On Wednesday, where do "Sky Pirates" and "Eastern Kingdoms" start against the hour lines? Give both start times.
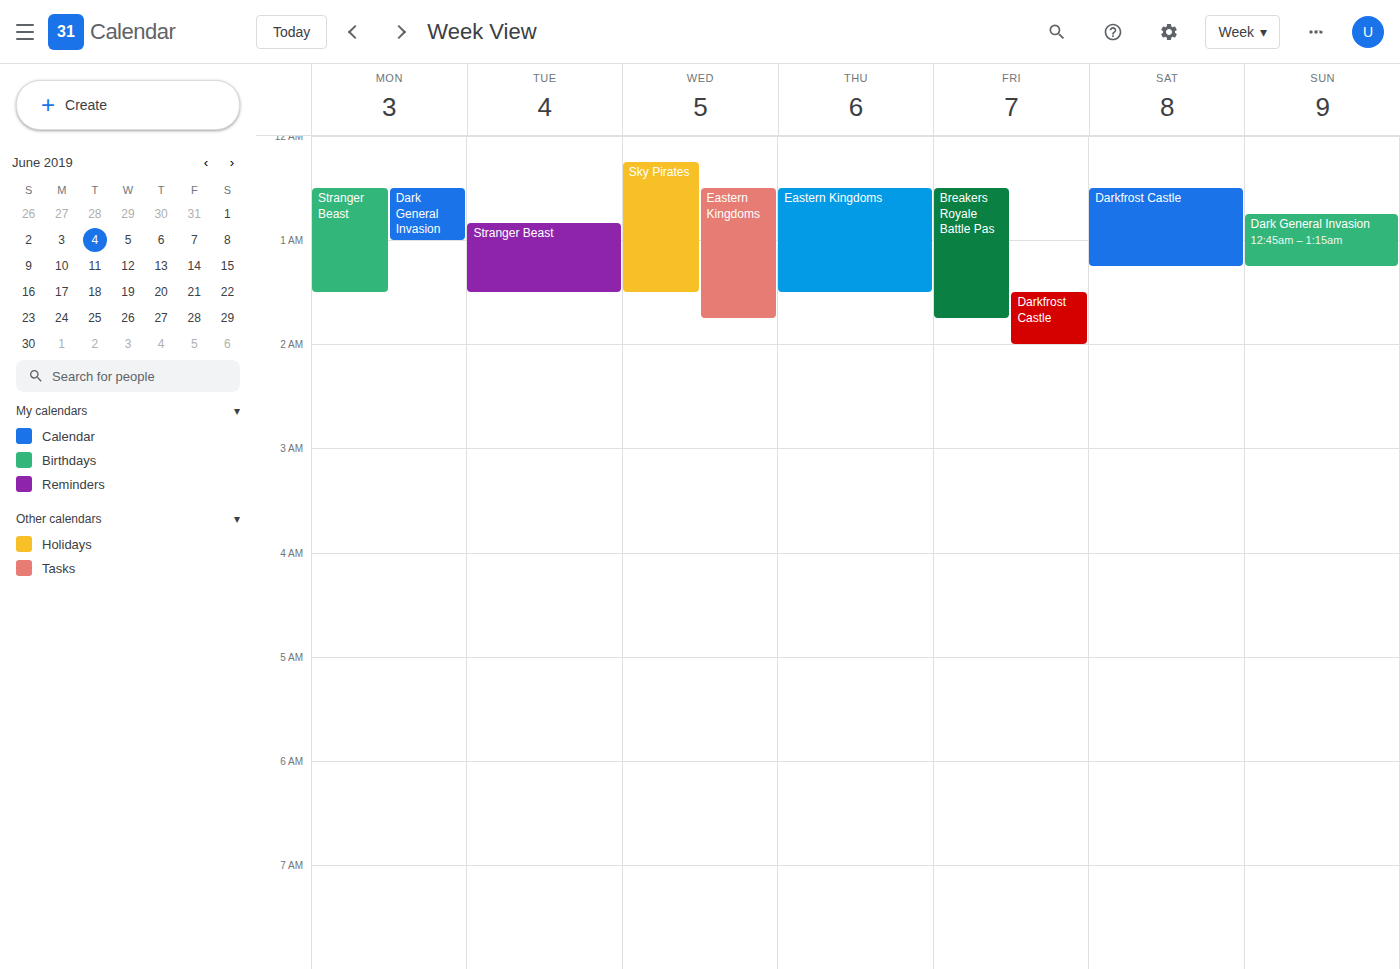
"Sky Pirates": 12:15 AM, neither: a quarter of the way from the 12 AM line to the 1 AM line. "Eastern Kingdoms": 12:30 AM, halfway between the 12 AM and 1 AM lines.